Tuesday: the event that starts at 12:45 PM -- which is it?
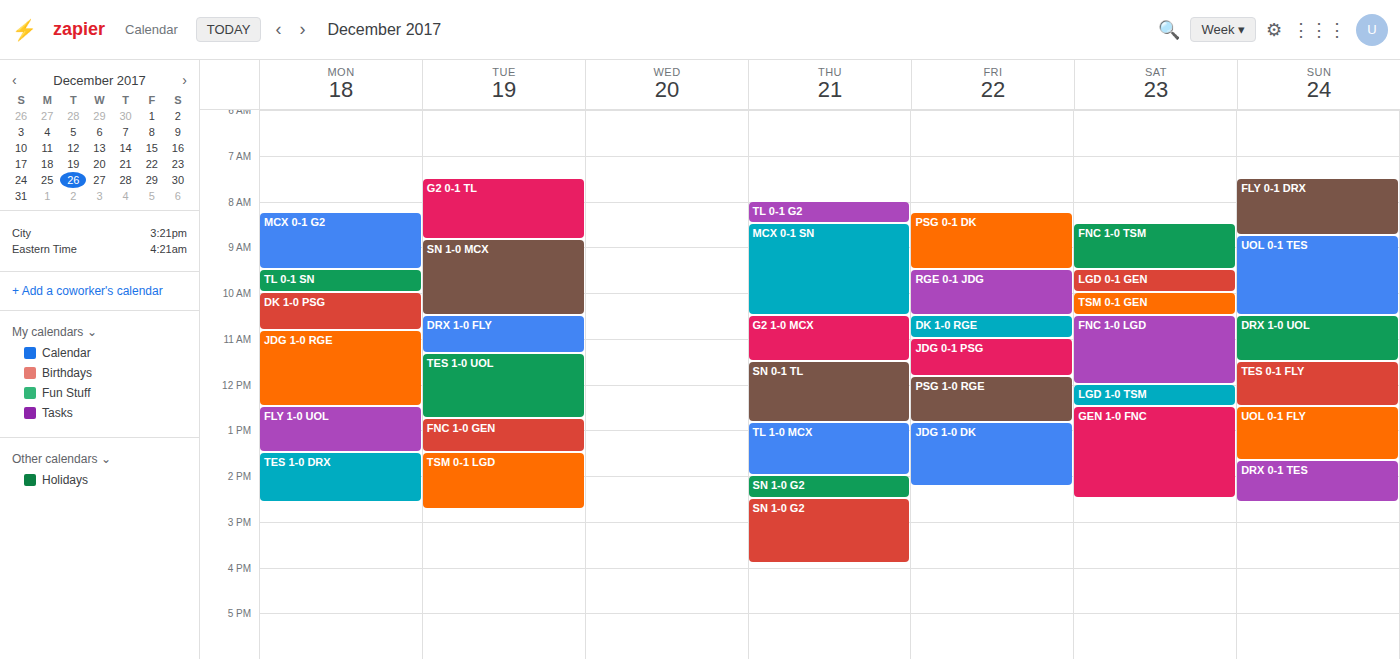
"FNC 1-0 GEN"